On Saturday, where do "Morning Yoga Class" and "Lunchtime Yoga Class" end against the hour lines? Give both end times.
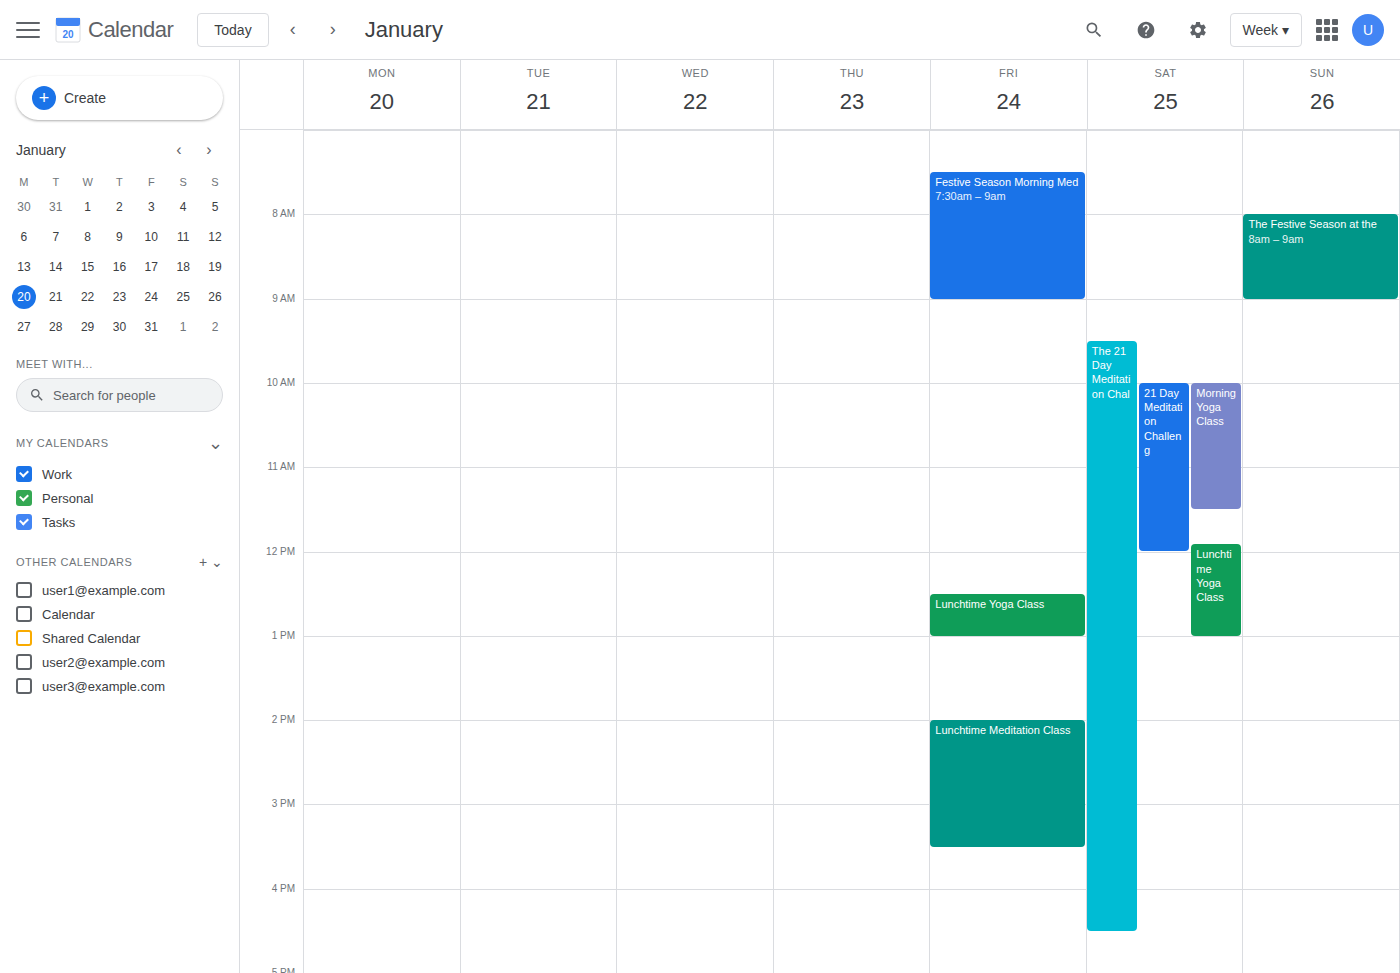
"Morning Yoga Class": 11:30 AM, halfway between the 11 AM and 12 PM lines. "Lunchtime Yoga Class": 1:00 PM, exactly on the 1 PM line.